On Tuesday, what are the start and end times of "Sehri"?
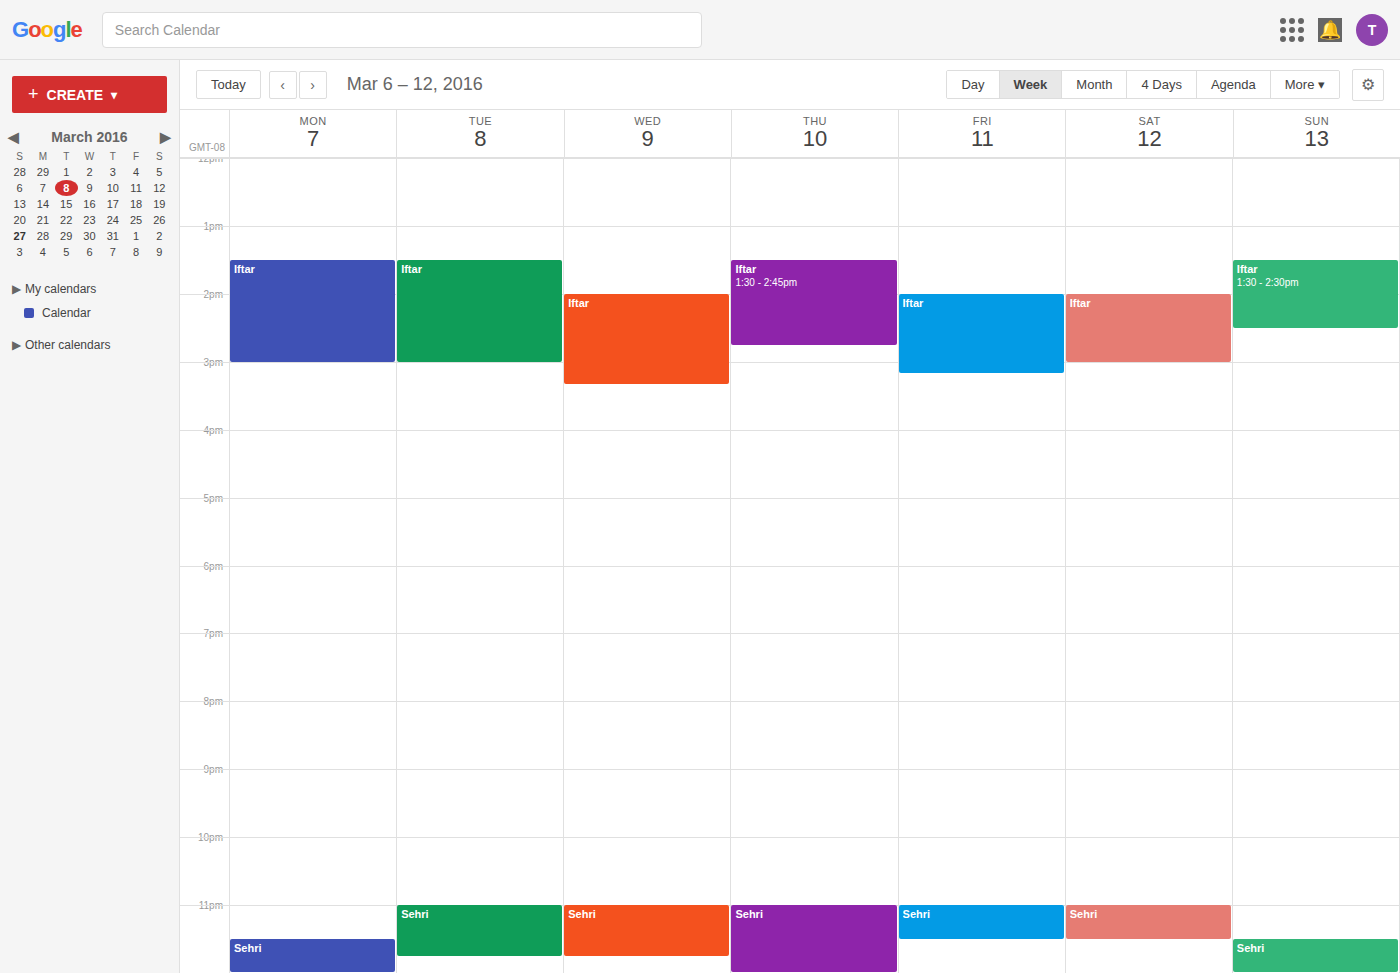
11:00 PM to 11:45 PM